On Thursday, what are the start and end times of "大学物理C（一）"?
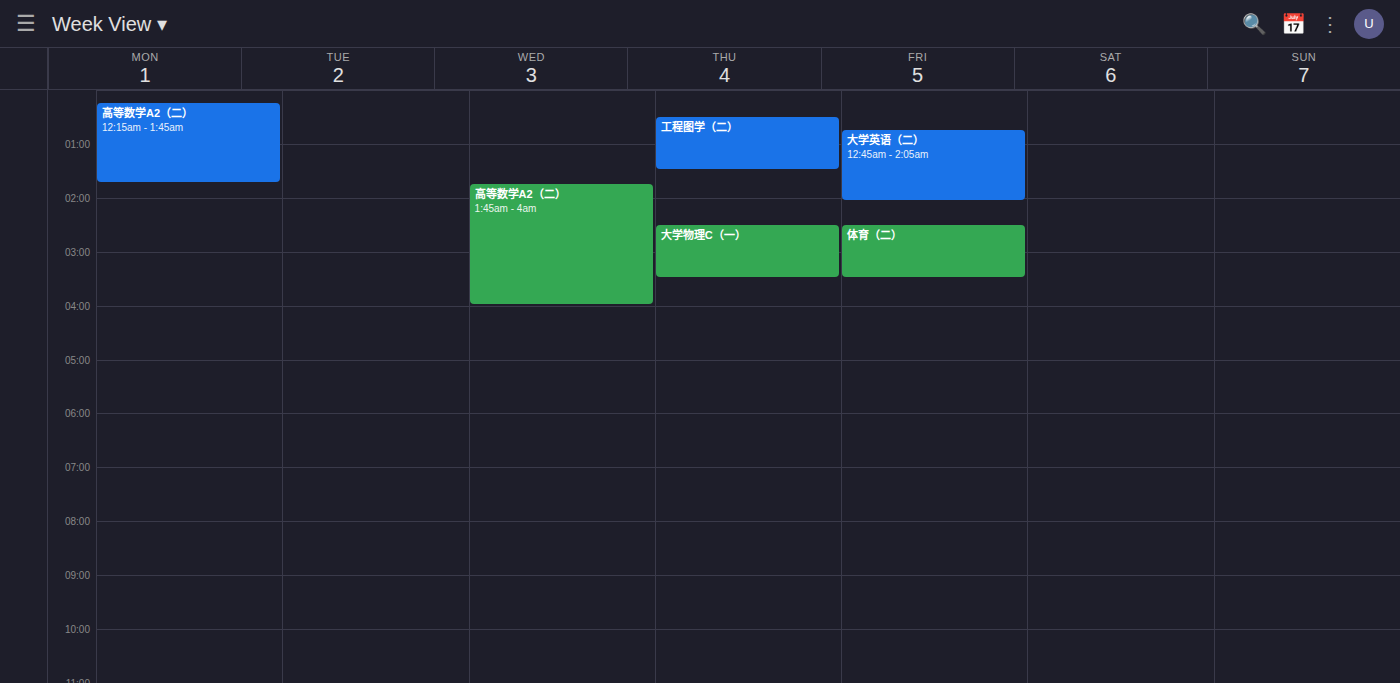
2:30 AM to 3:30 AM